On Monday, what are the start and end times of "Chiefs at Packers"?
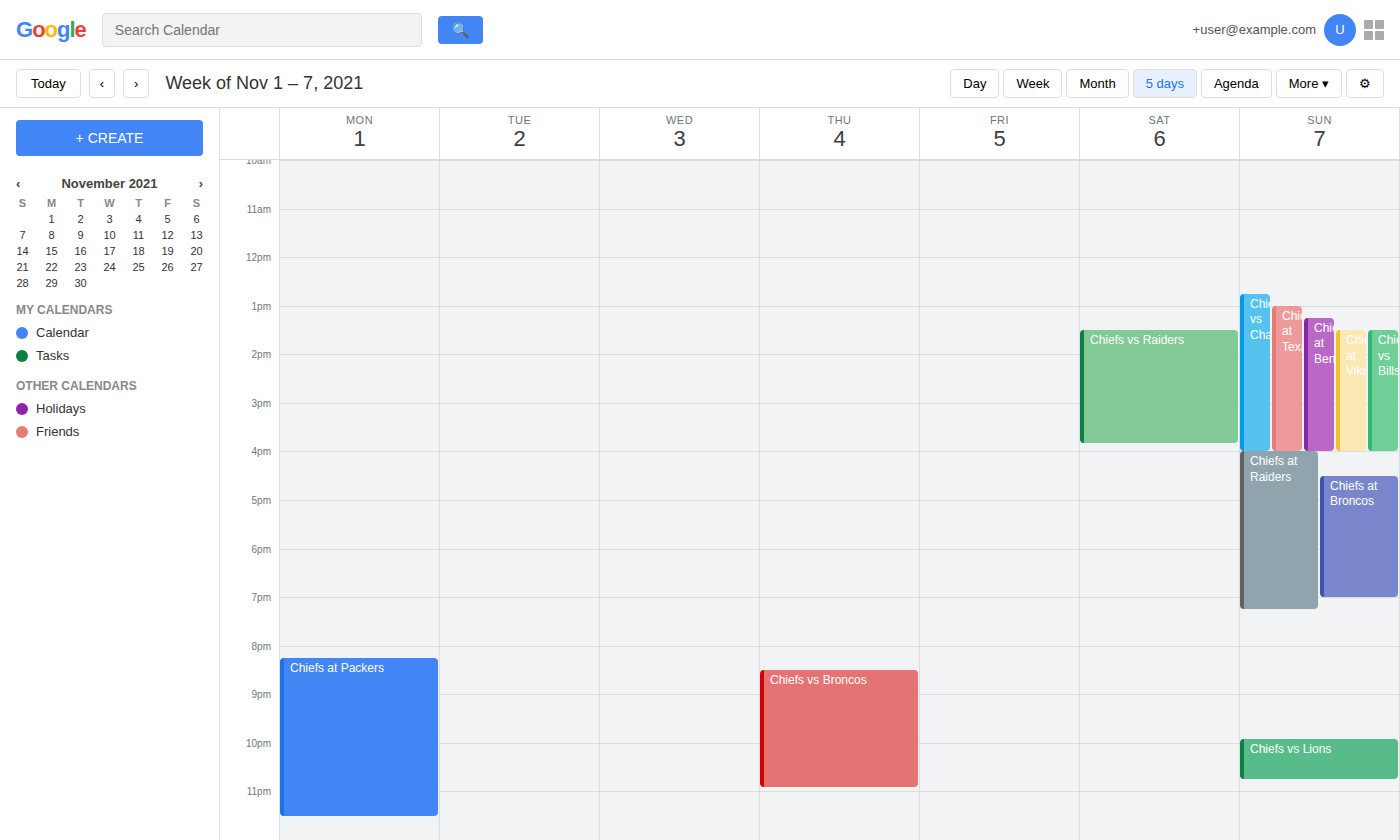
8:15 PM to 11:30 PM